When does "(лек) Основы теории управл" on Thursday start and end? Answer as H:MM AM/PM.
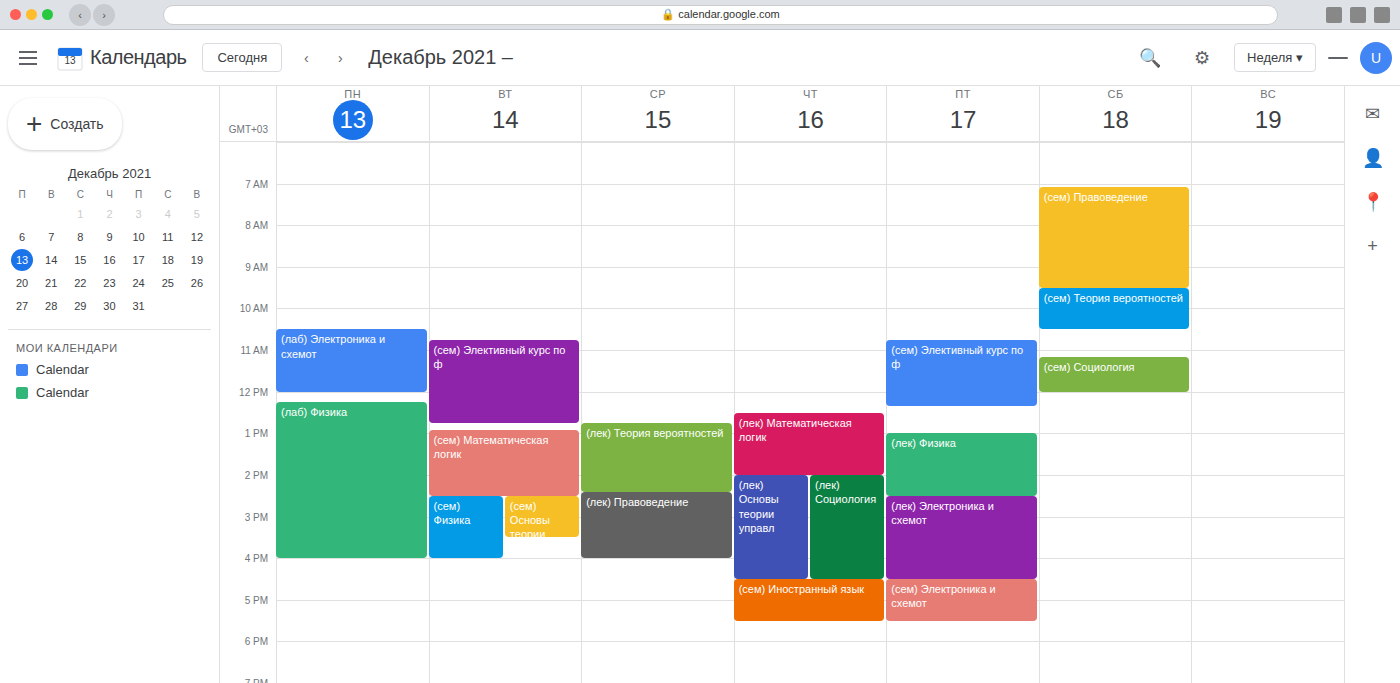
2:00 PM to 4:30 PM